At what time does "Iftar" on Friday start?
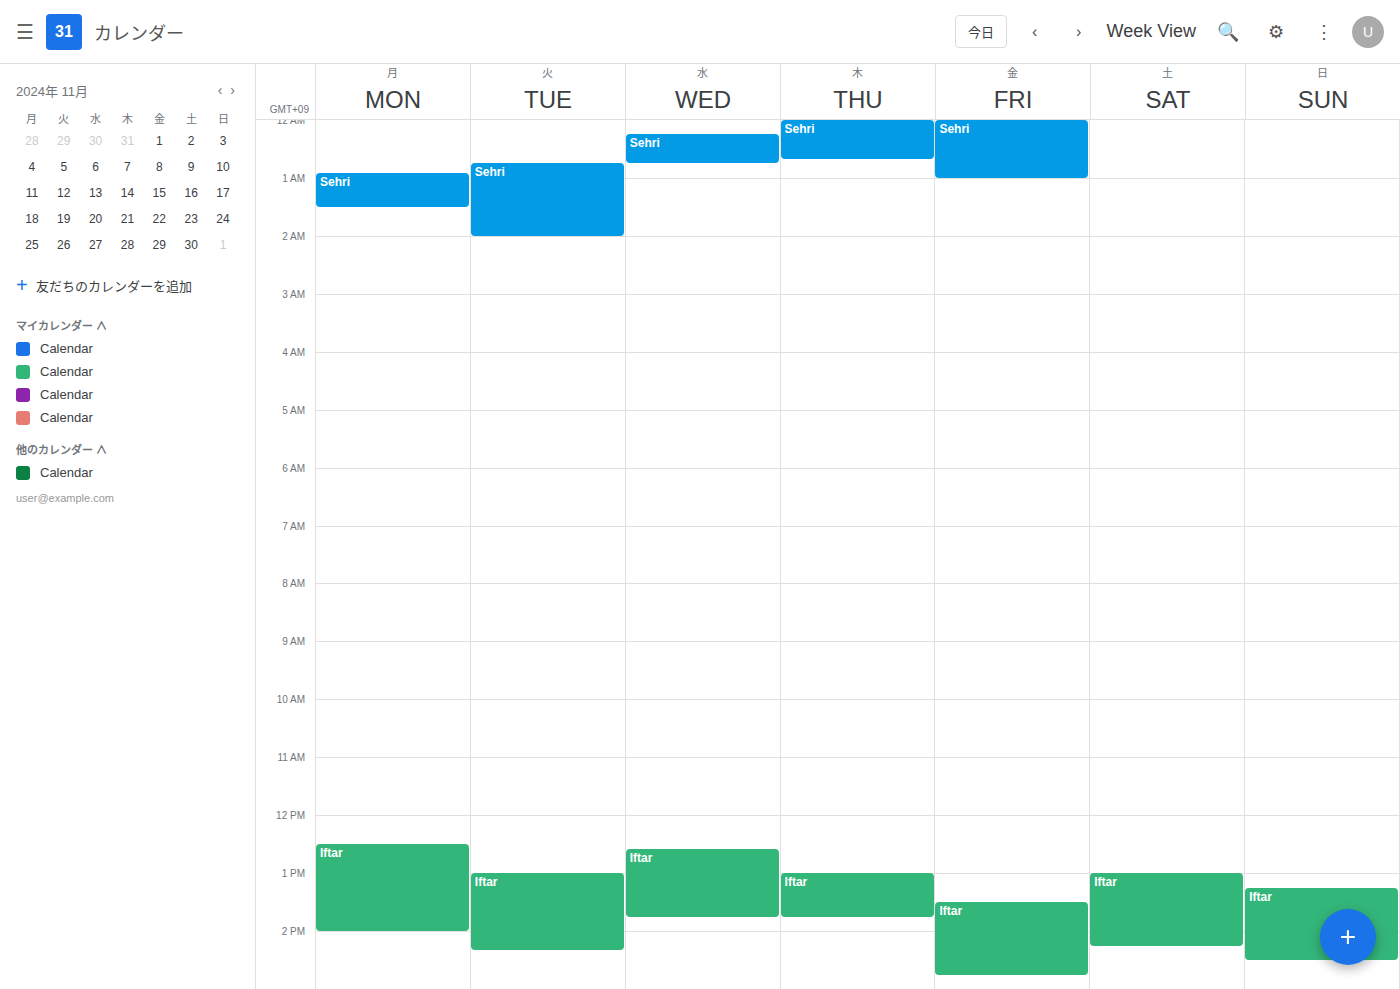
1:30 PM